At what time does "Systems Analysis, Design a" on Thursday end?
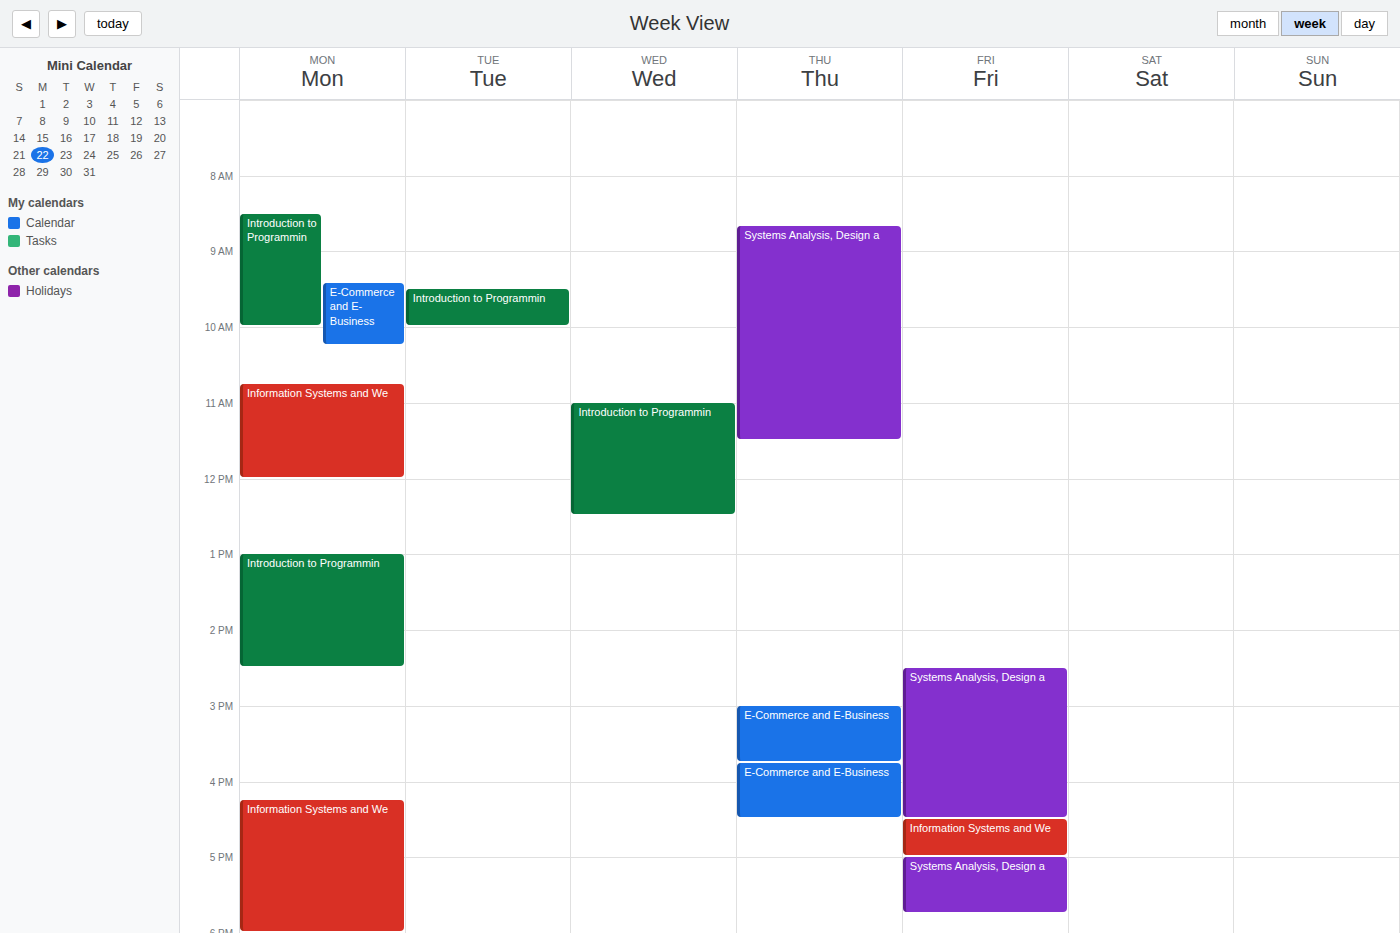
11:30 AM